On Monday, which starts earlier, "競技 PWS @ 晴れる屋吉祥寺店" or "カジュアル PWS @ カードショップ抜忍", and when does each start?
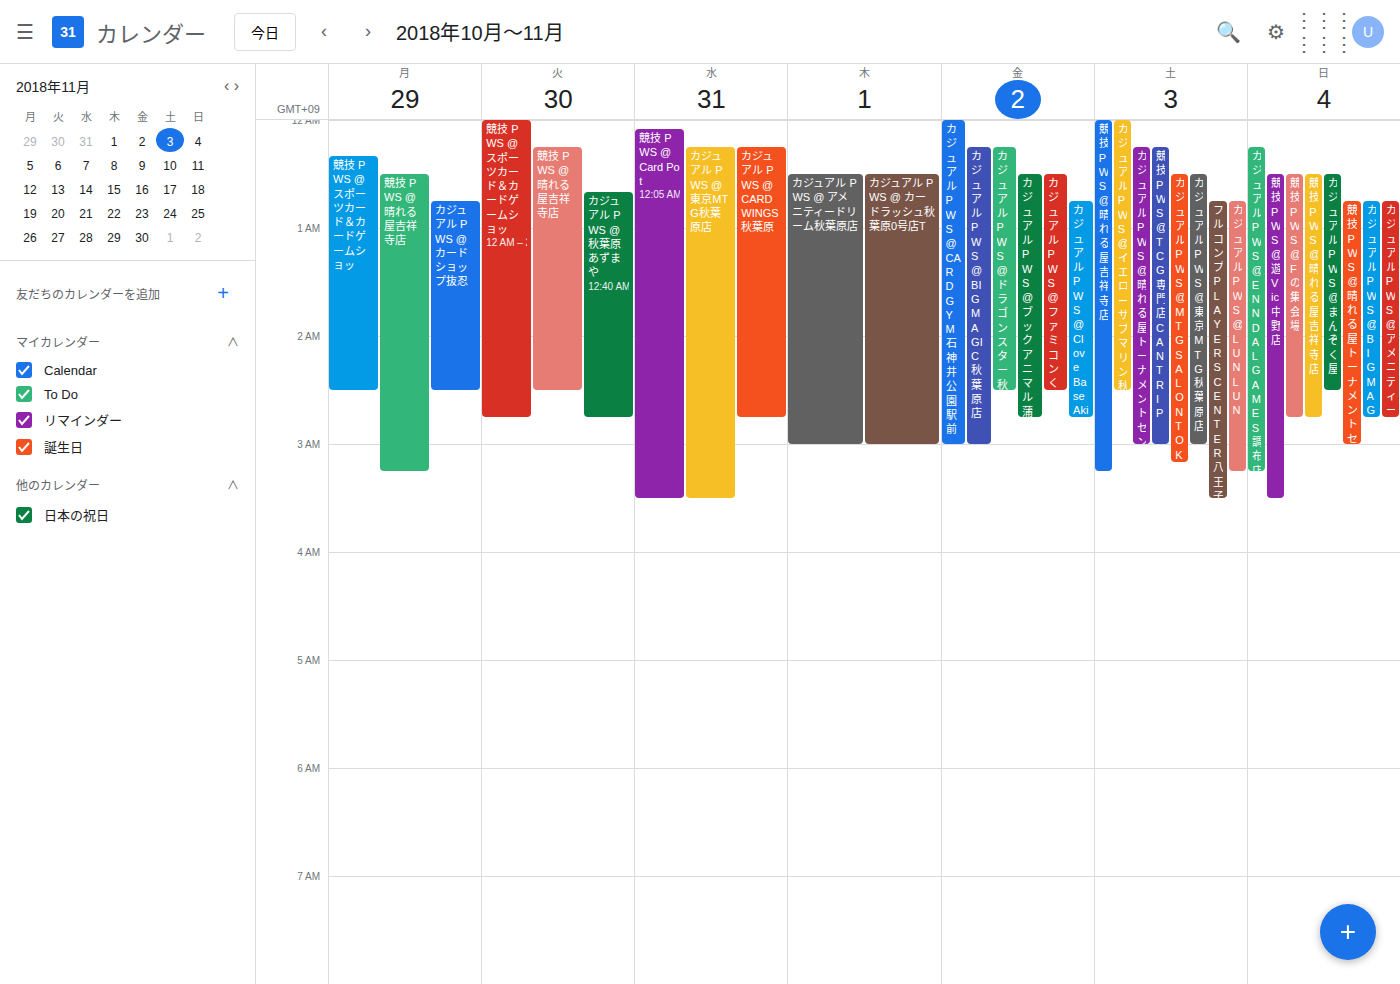
"競技 PWS @ 晴れる屋吉祥寺店" 12:30 AM; "カジュアル PWS @ カードショップ抜忍" 12:45 AM.